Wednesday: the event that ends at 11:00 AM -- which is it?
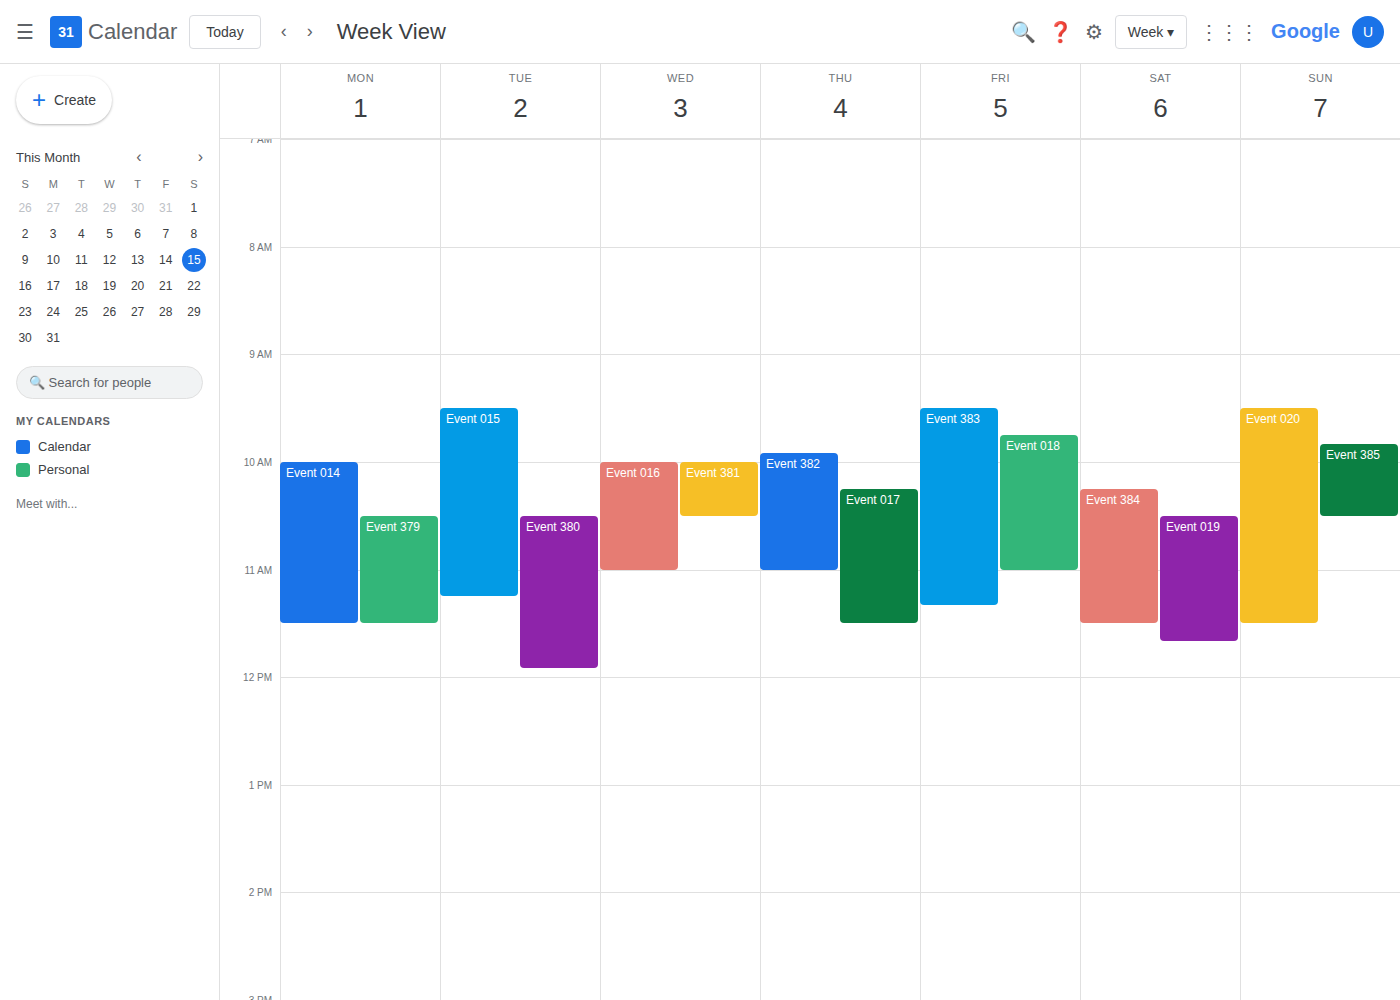
"Event 016"